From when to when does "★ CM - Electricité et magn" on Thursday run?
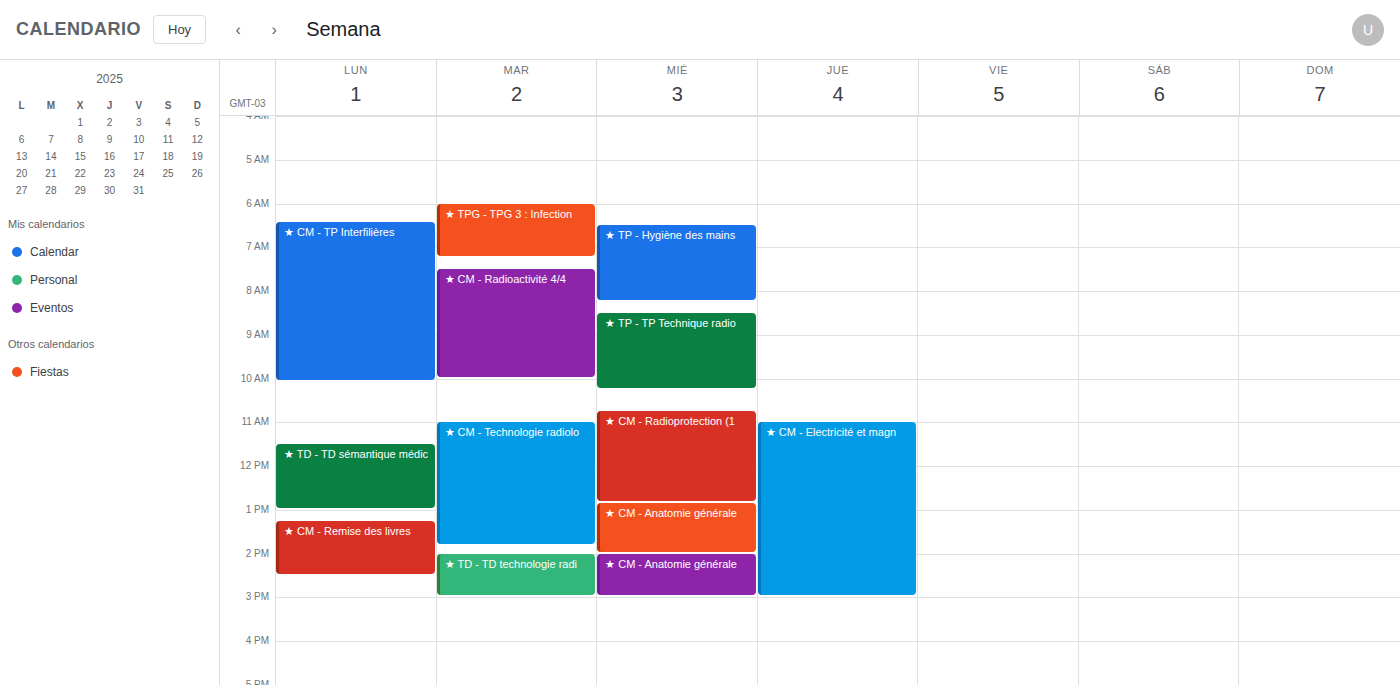
11:00 AM to 3:00 PM